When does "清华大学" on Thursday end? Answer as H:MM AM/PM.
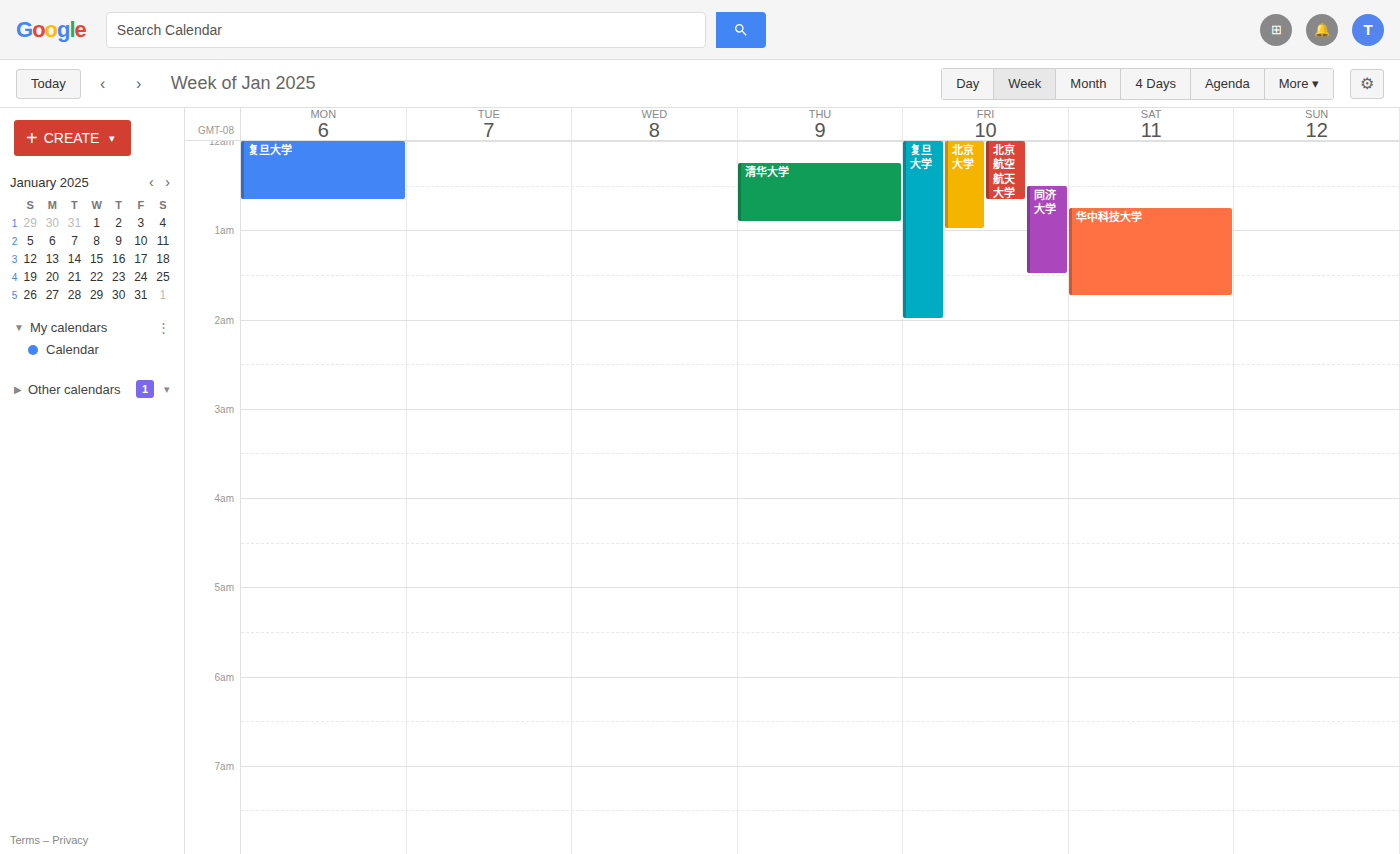
12:55 AM